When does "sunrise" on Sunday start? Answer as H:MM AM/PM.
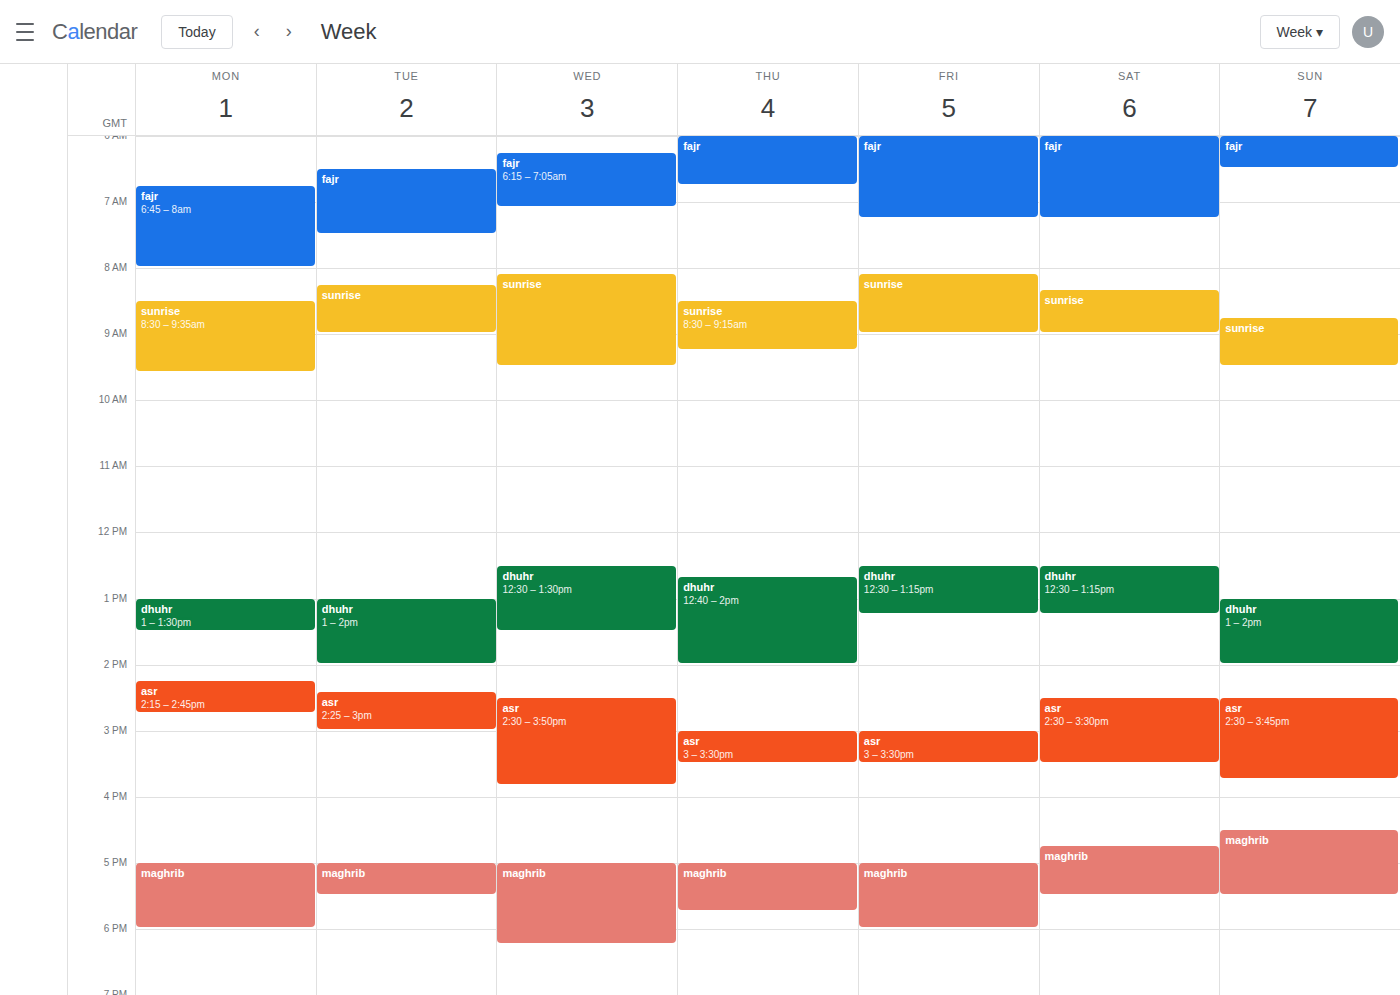
8:45 AM